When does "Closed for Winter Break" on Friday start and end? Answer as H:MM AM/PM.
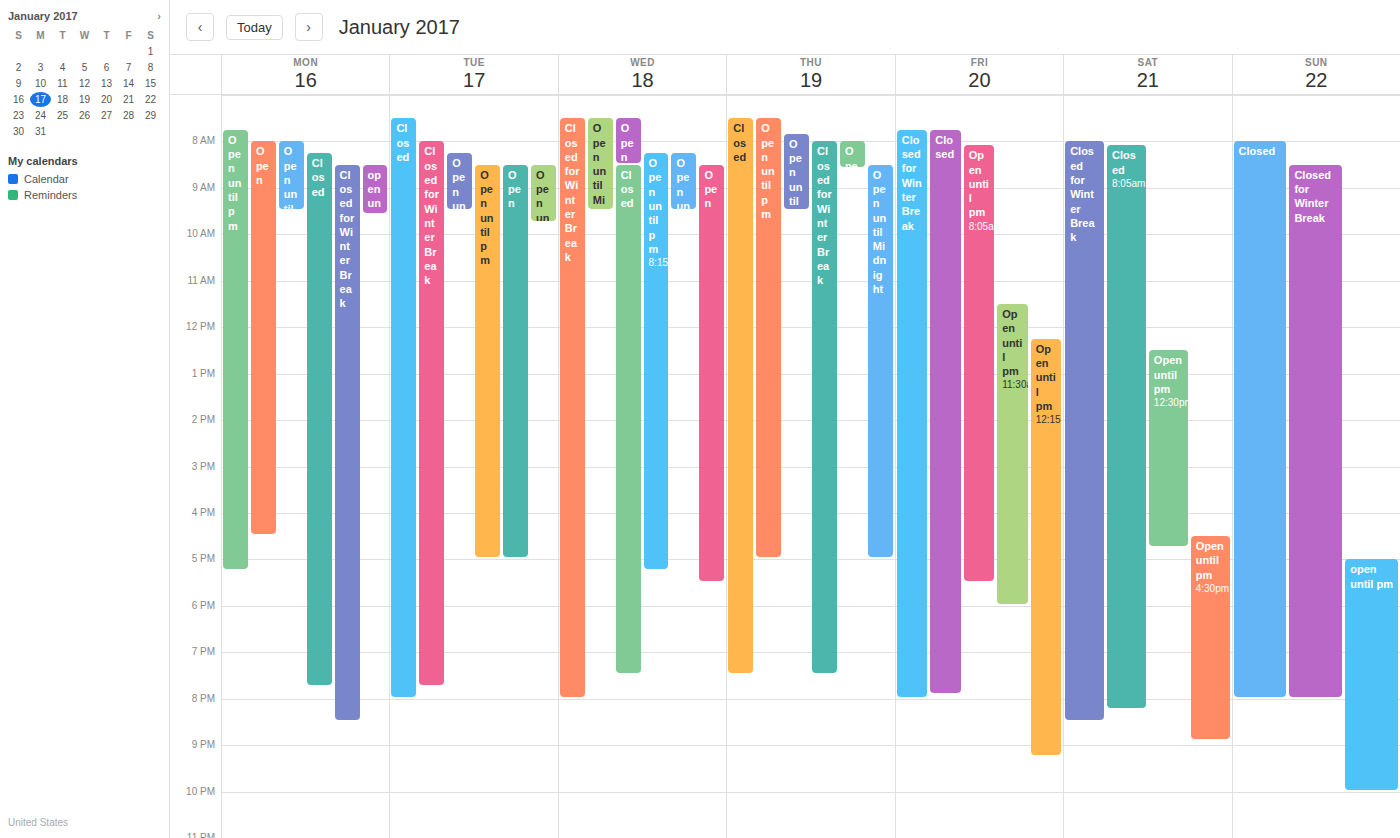
7:45 AM to 8:00 PM